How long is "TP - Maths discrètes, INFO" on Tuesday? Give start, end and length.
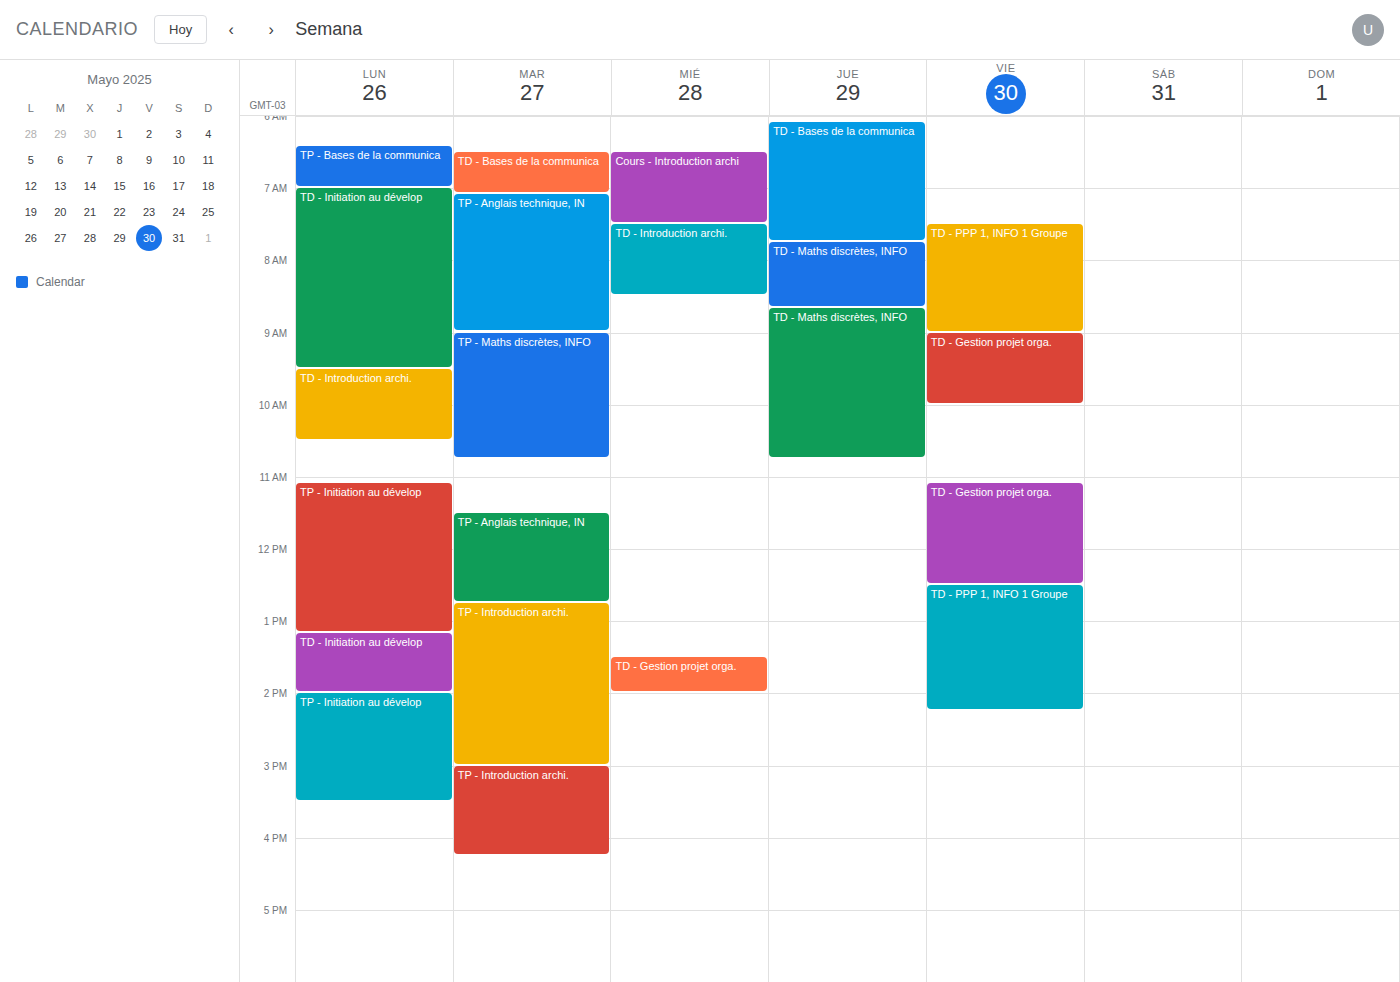
9:00 AM to 10:45 AM, 1 hour 45 minutes